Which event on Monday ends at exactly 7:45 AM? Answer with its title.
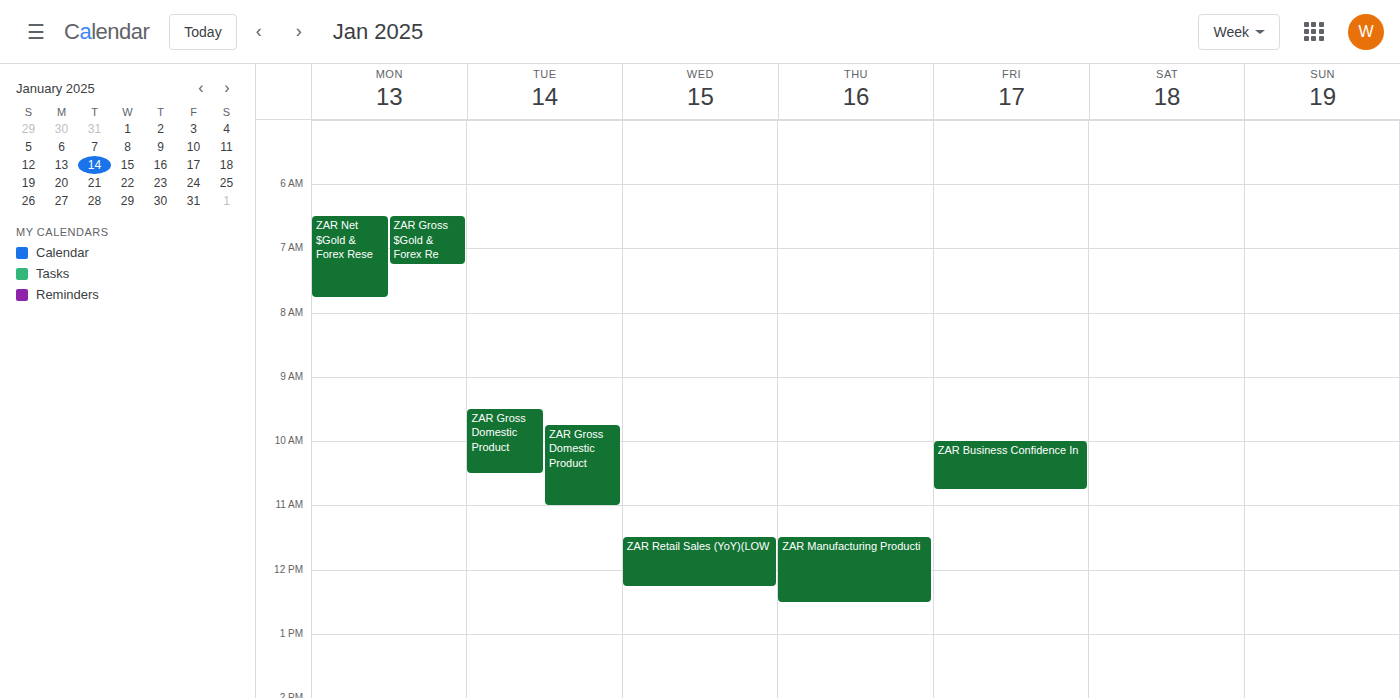
"ZAR Net $Gold & Forex Rese"